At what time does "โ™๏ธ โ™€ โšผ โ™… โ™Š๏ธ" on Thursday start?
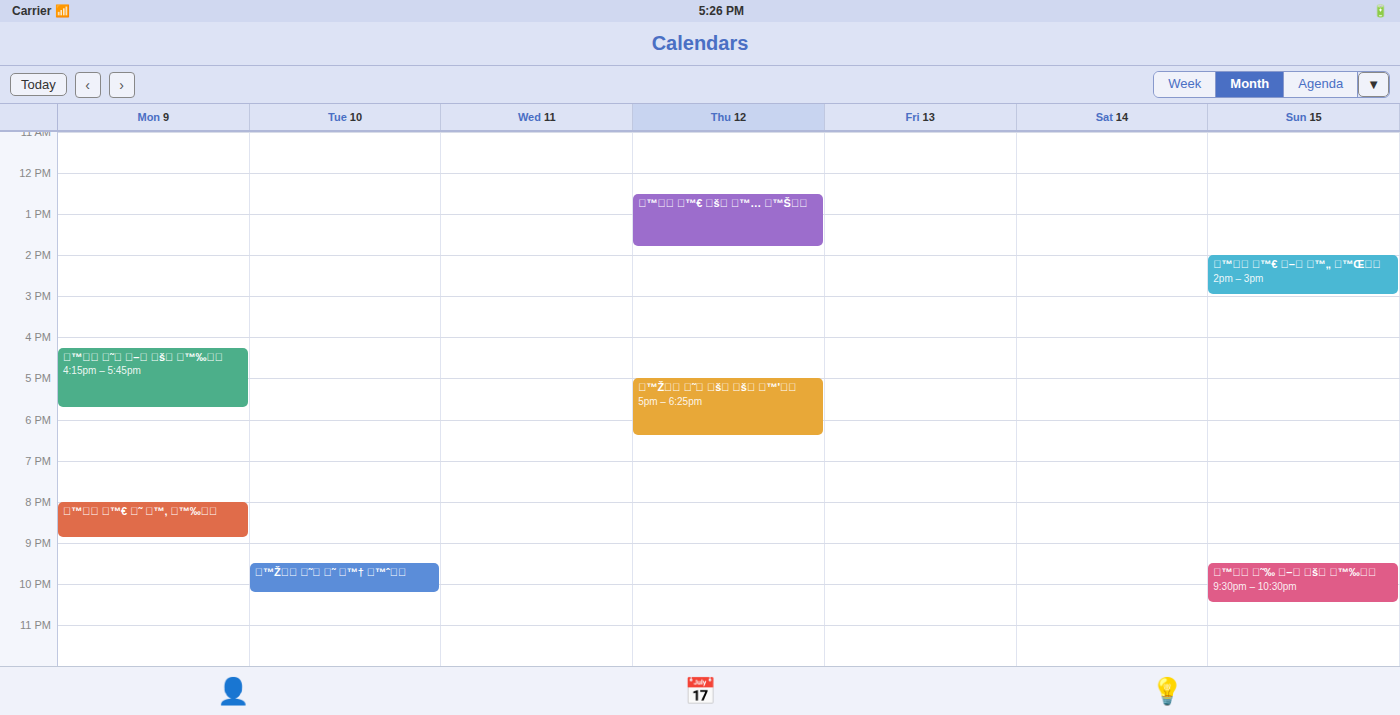
12:30 PM